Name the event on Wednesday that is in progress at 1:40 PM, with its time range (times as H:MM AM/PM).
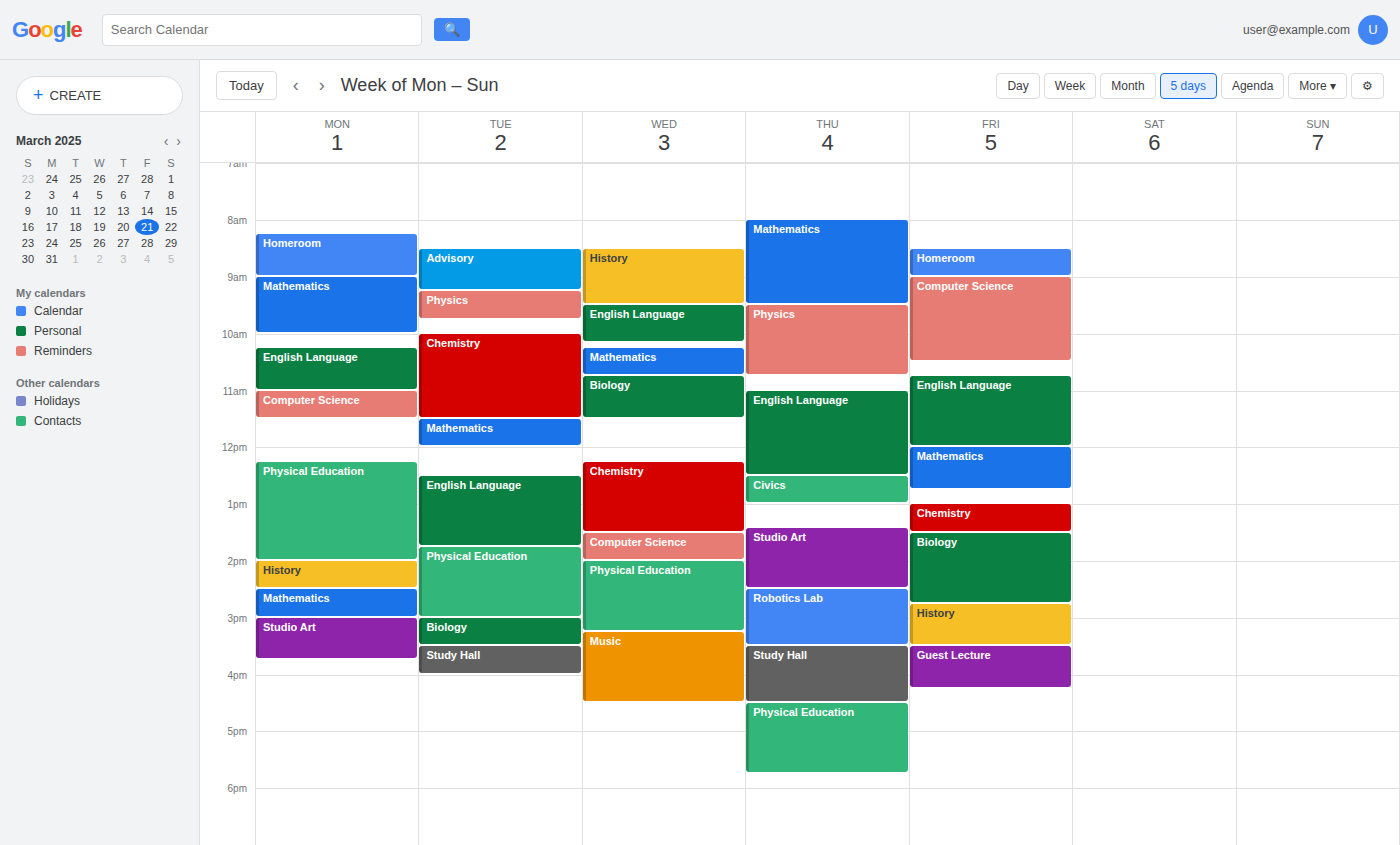
"Computer Science", 1:30 PM to 2:00 PM